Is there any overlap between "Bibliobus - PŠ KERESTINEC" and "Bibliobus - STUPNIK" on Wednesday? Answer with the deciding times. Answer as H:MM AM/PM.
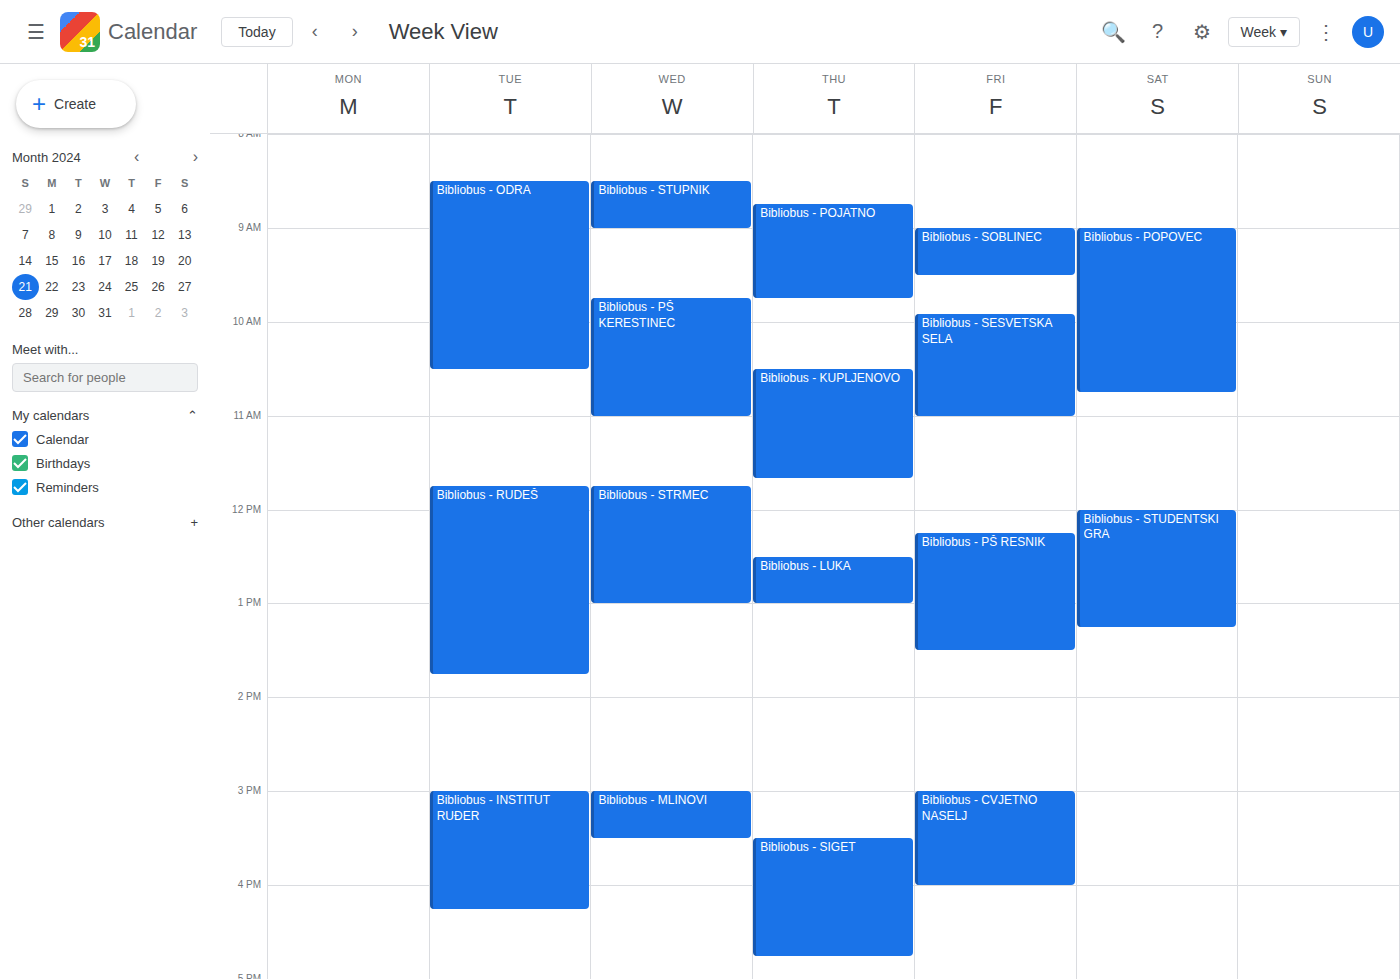
"Bibliobus - STUPNIK" ends at 9:00 AM and "Bibliobus - PŠ KERESTINEC" starts at 9:45 AM -- no overlap.